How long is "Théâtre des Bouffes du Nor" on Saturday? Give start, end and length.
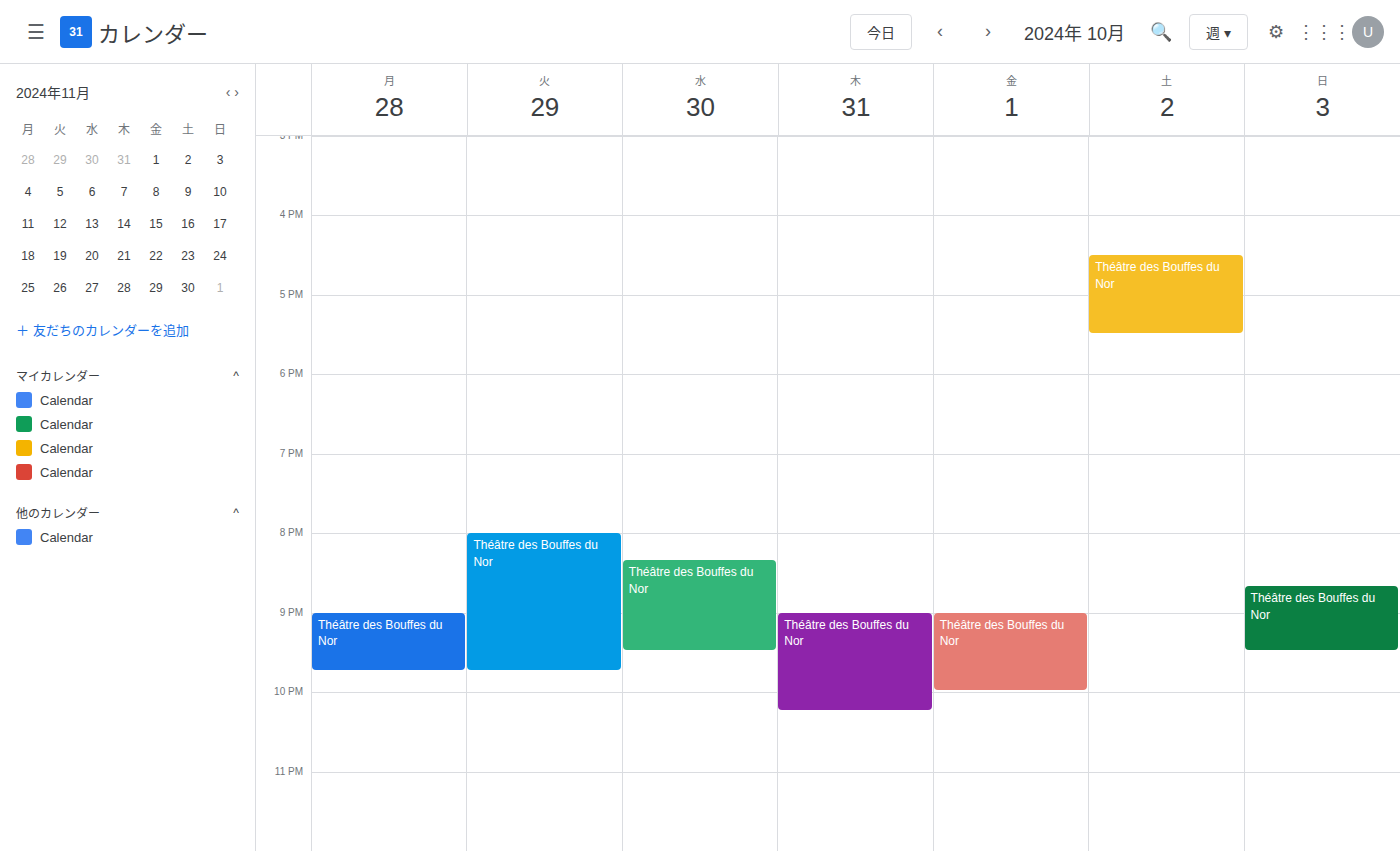
4:30 PM to 5:30 PM, 1 hour